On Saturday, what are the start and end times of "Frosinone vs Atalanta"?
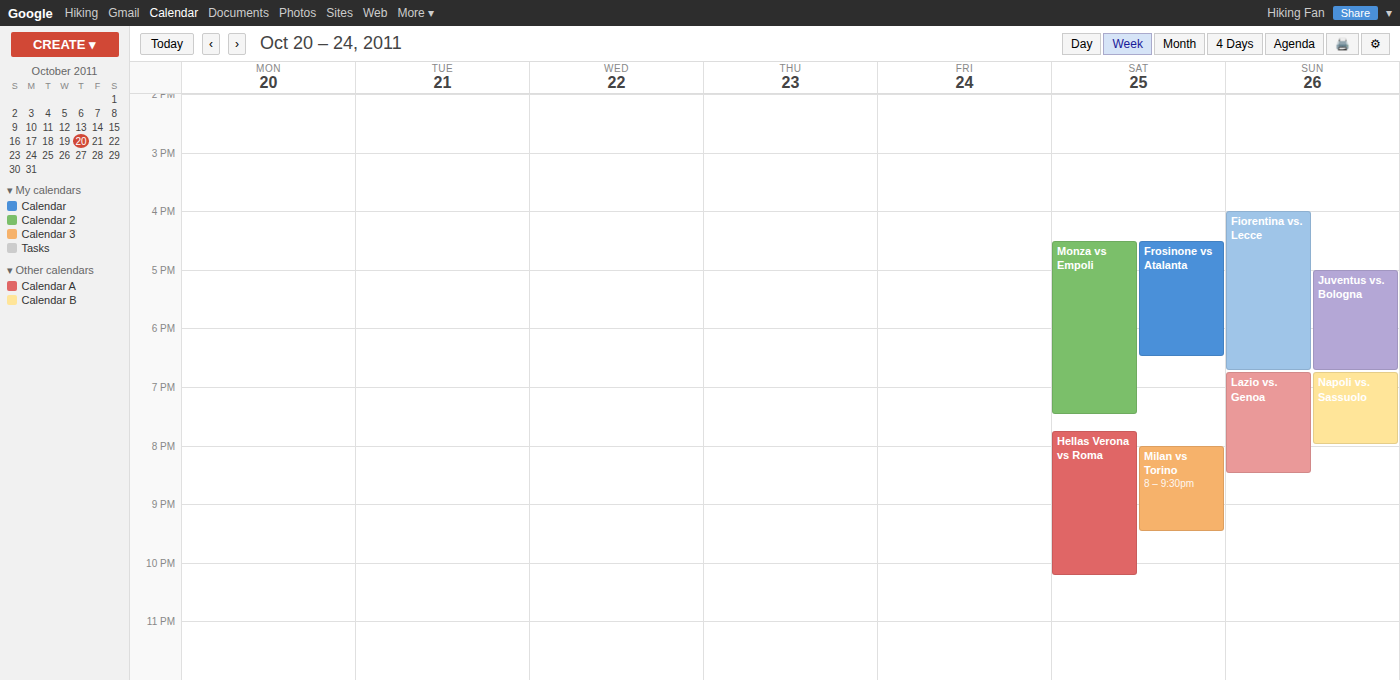
16:30 to 18:30